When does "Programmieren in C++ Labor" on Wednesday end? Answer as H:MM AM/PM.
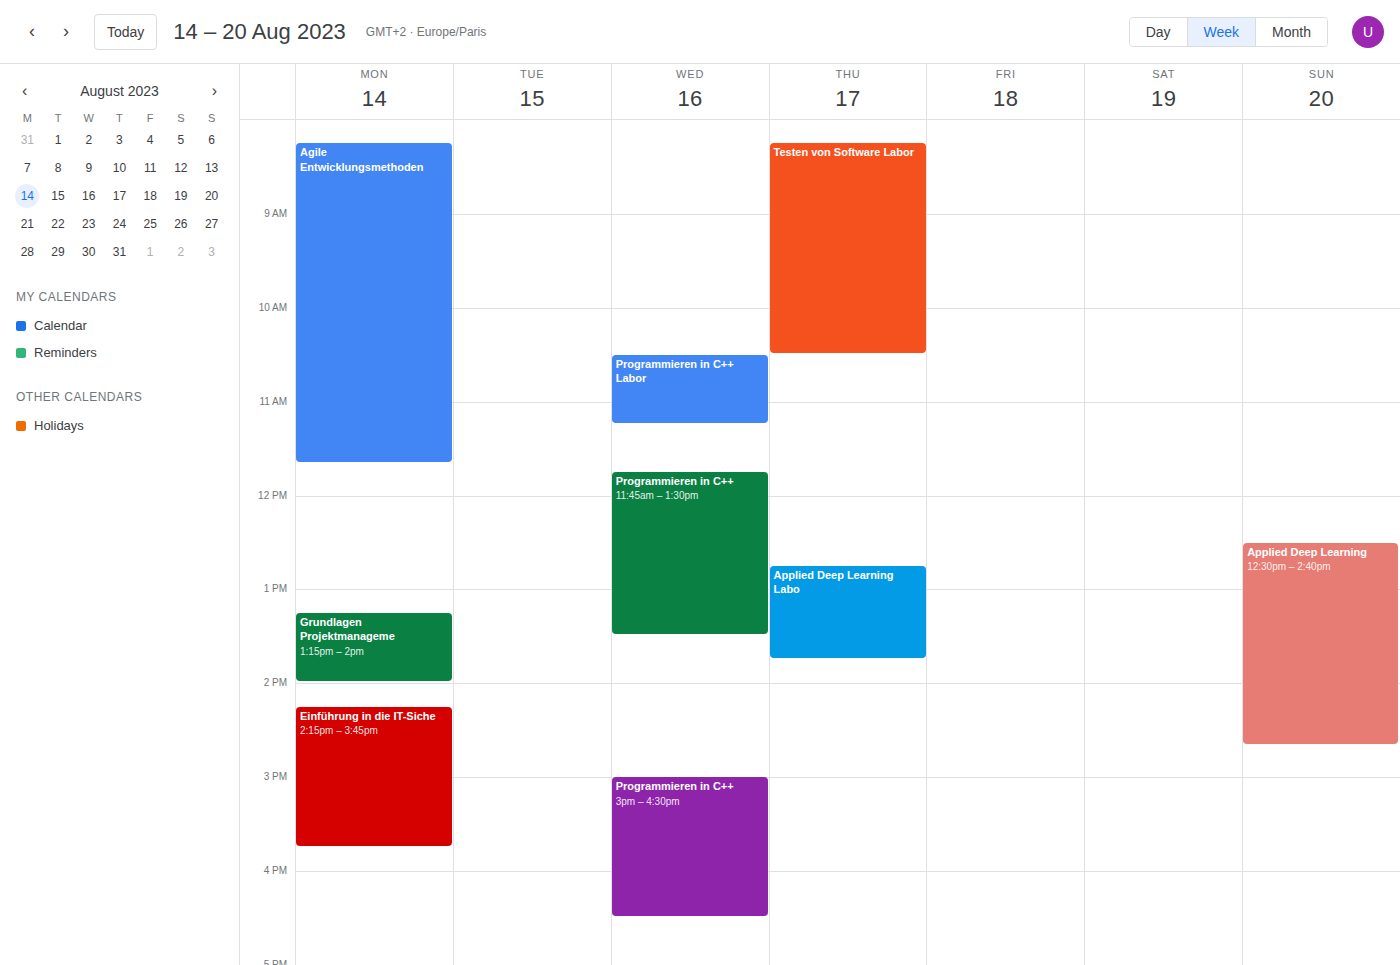
11:15 AM